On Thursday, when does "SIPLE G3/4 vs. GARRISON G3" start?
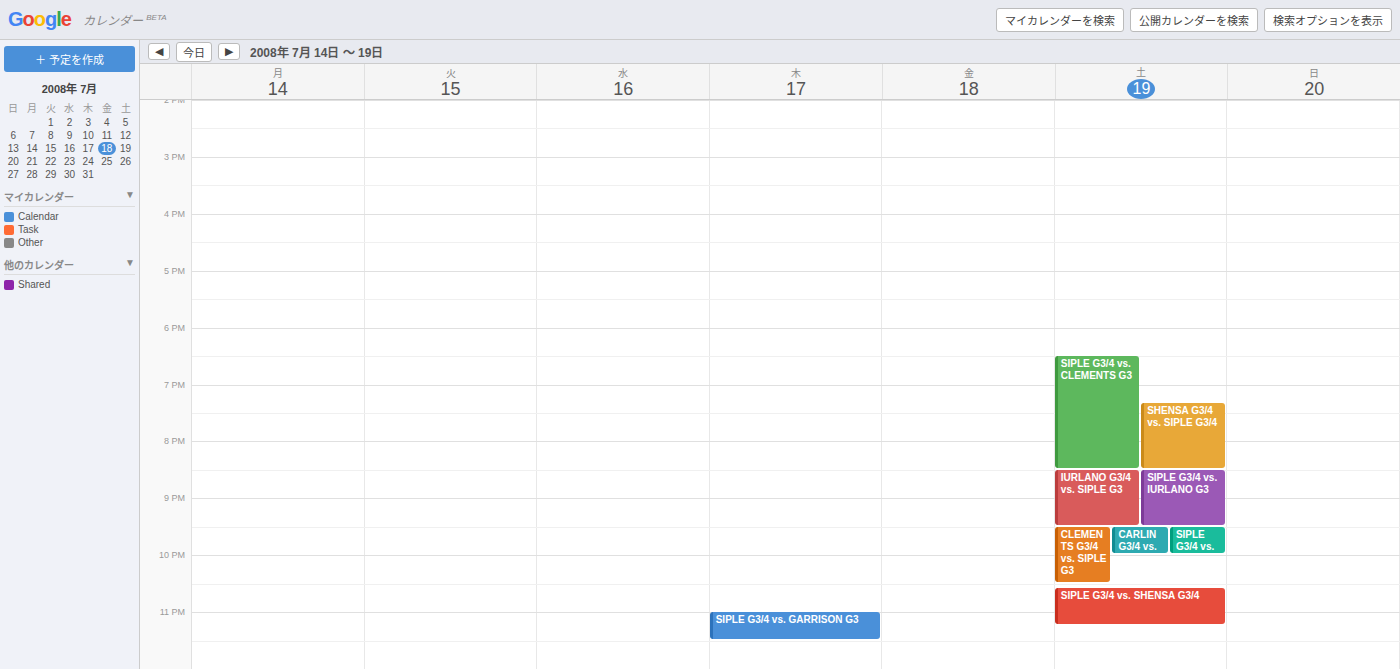
11:00 PM